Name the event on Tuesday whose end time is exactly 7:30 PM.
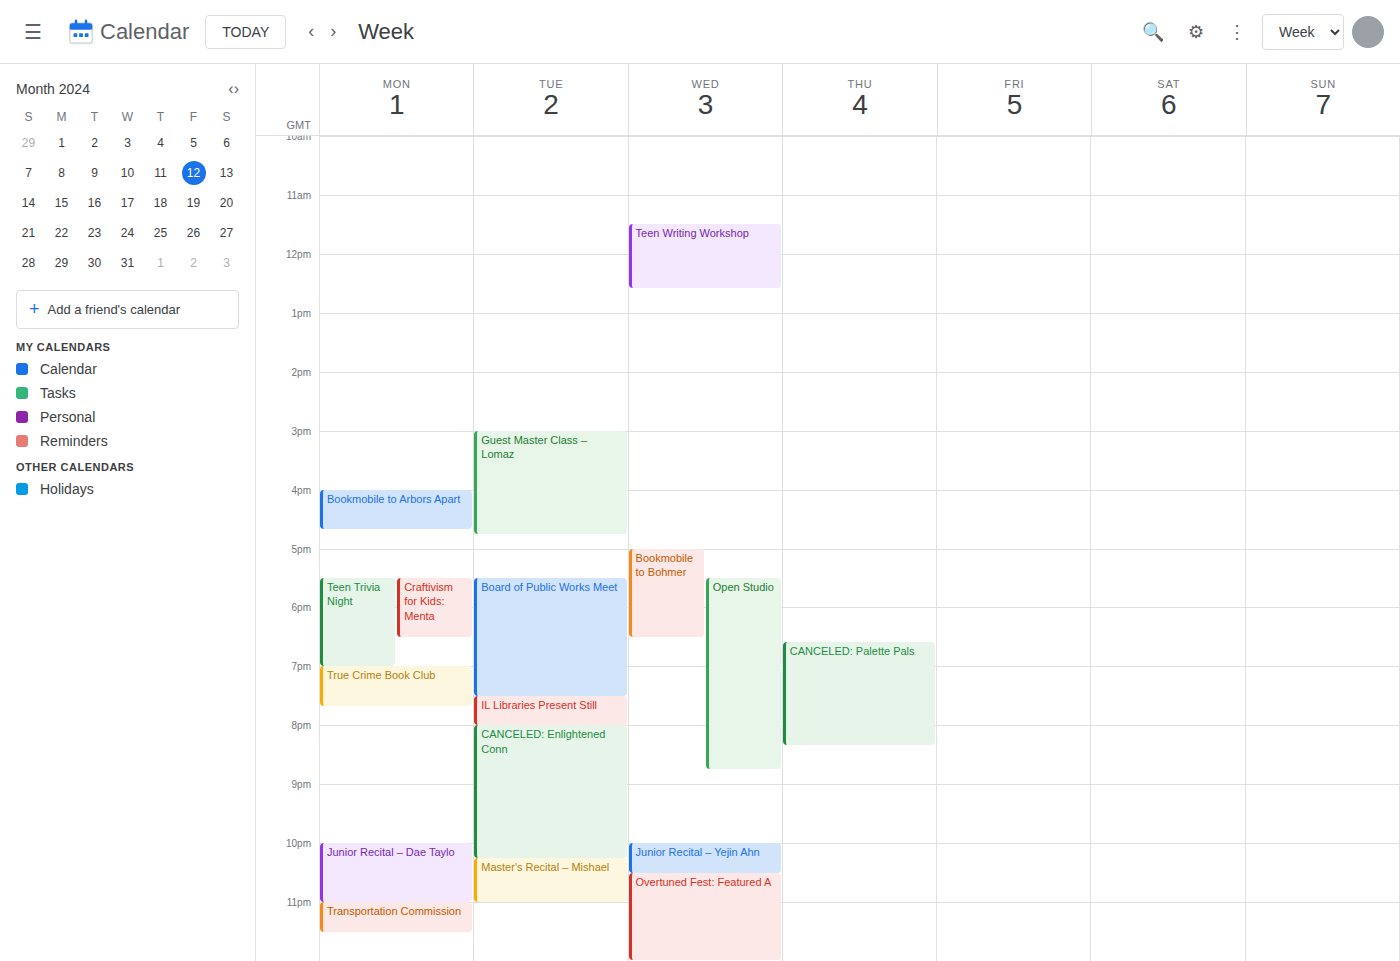
"Board of Public Works Meet"